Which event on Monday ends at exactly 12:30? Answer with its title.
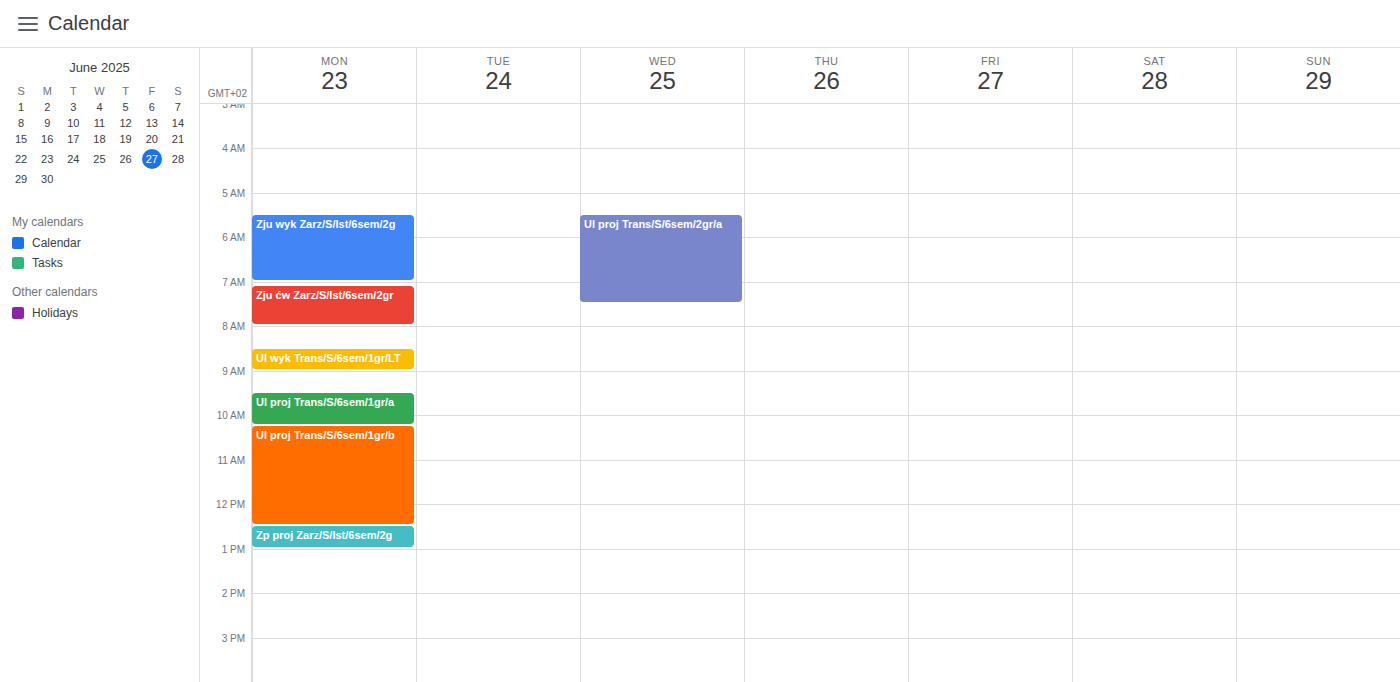
"Ul proj Trans/S/6sem/1gr/b"